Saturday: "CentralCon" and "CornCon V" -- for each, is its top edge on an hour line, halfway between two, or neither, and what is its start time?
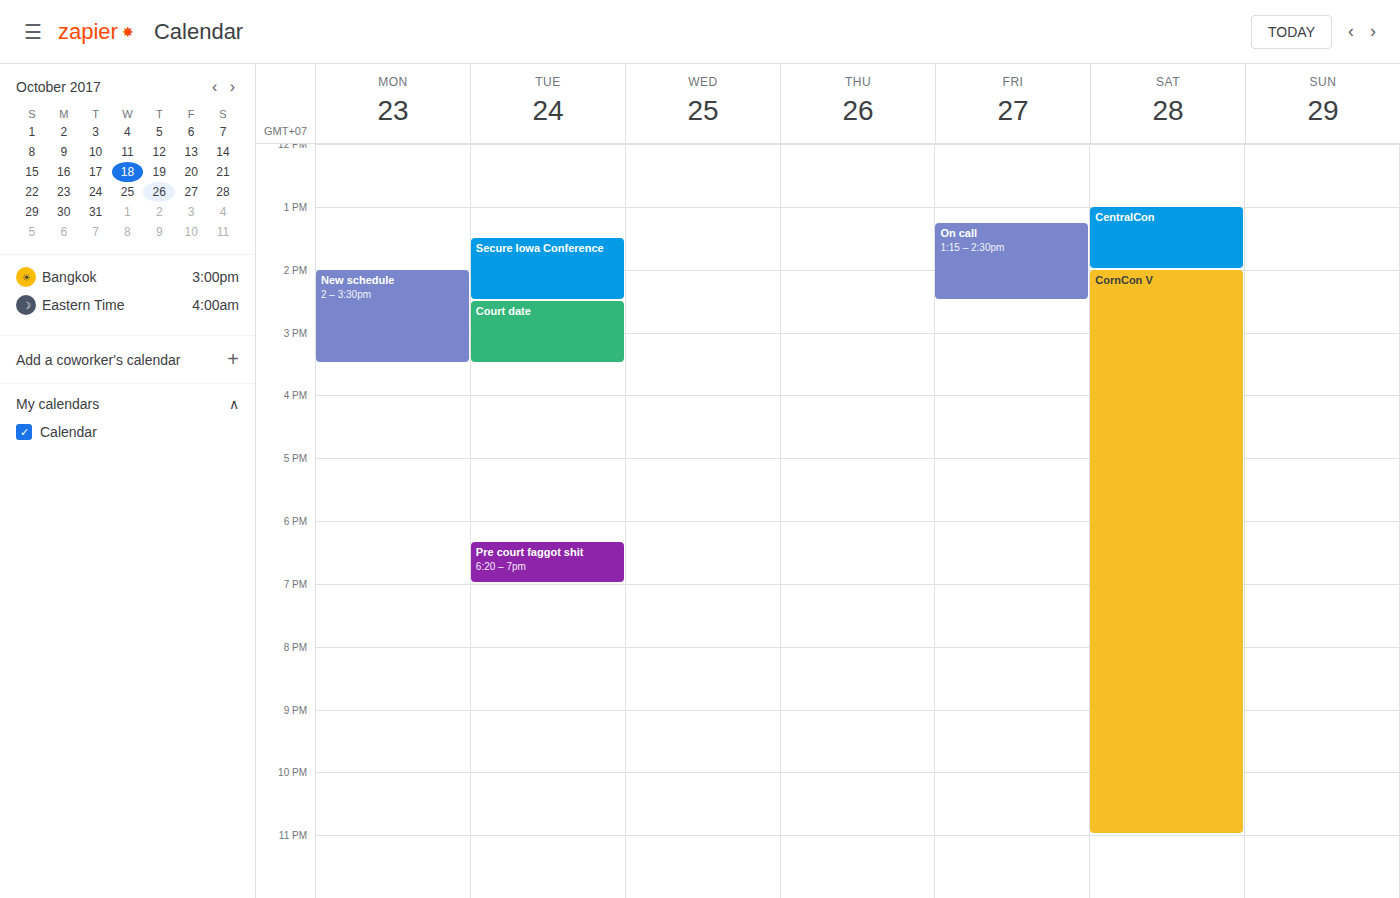
"CentralCon": 13:00, exactly on the 13:00 line. "CornCon V": 14:00, exactly on the 14:00 line.